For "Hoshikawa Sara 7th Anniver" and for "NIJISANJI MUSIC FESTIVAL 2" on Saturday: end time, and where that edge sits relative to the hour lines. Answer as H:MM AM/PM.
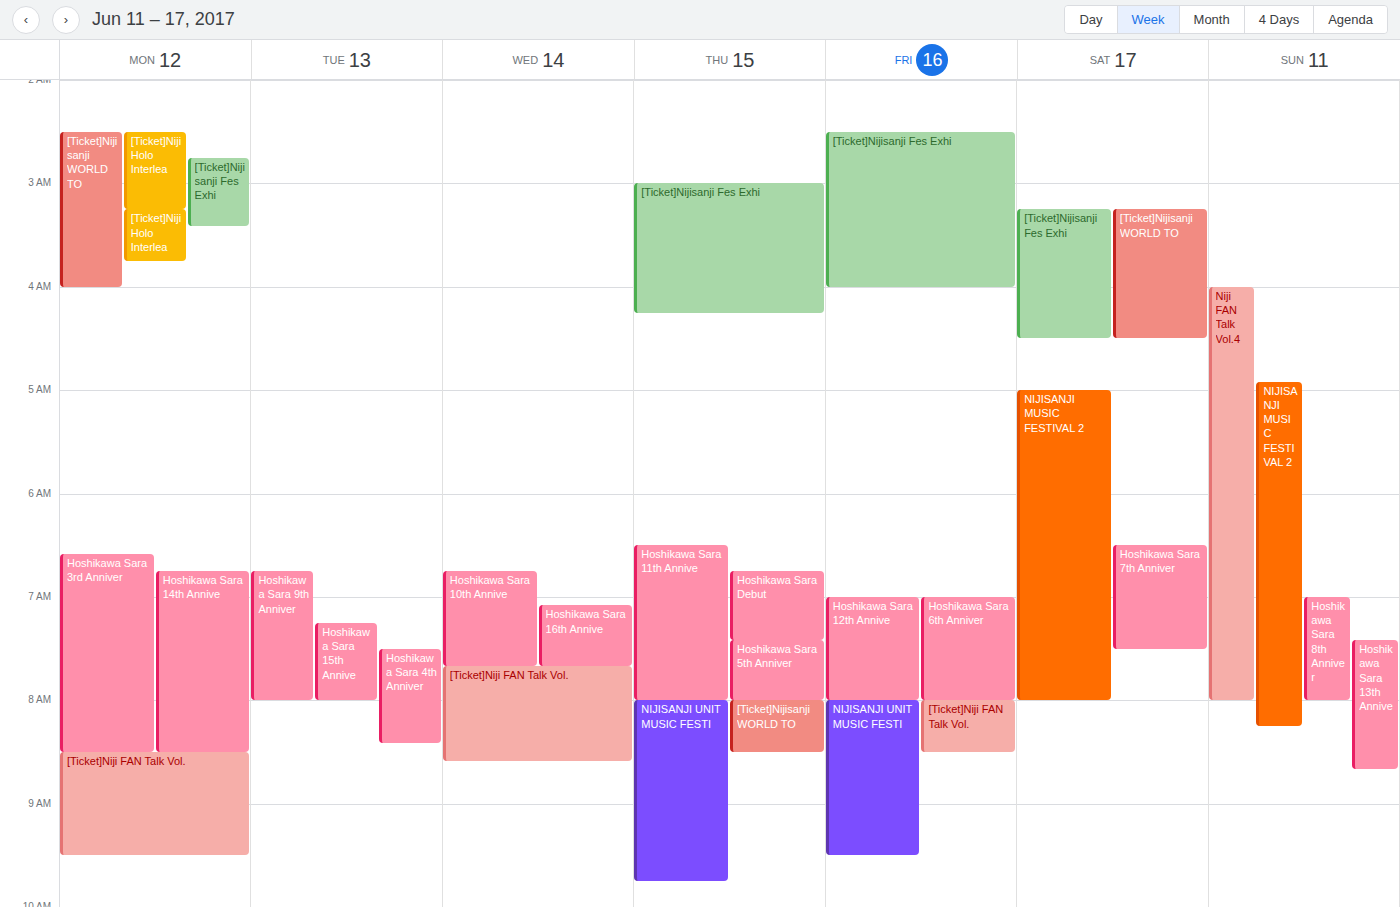
"Hoshikawa Sara 7th Anniver": 7:30 AM, halfway between the 7 AM and 8 AM lines. "NIJISANJI MUSIC FESTIVAL 2": 8:00 AM, exactly on the 8 AM line.